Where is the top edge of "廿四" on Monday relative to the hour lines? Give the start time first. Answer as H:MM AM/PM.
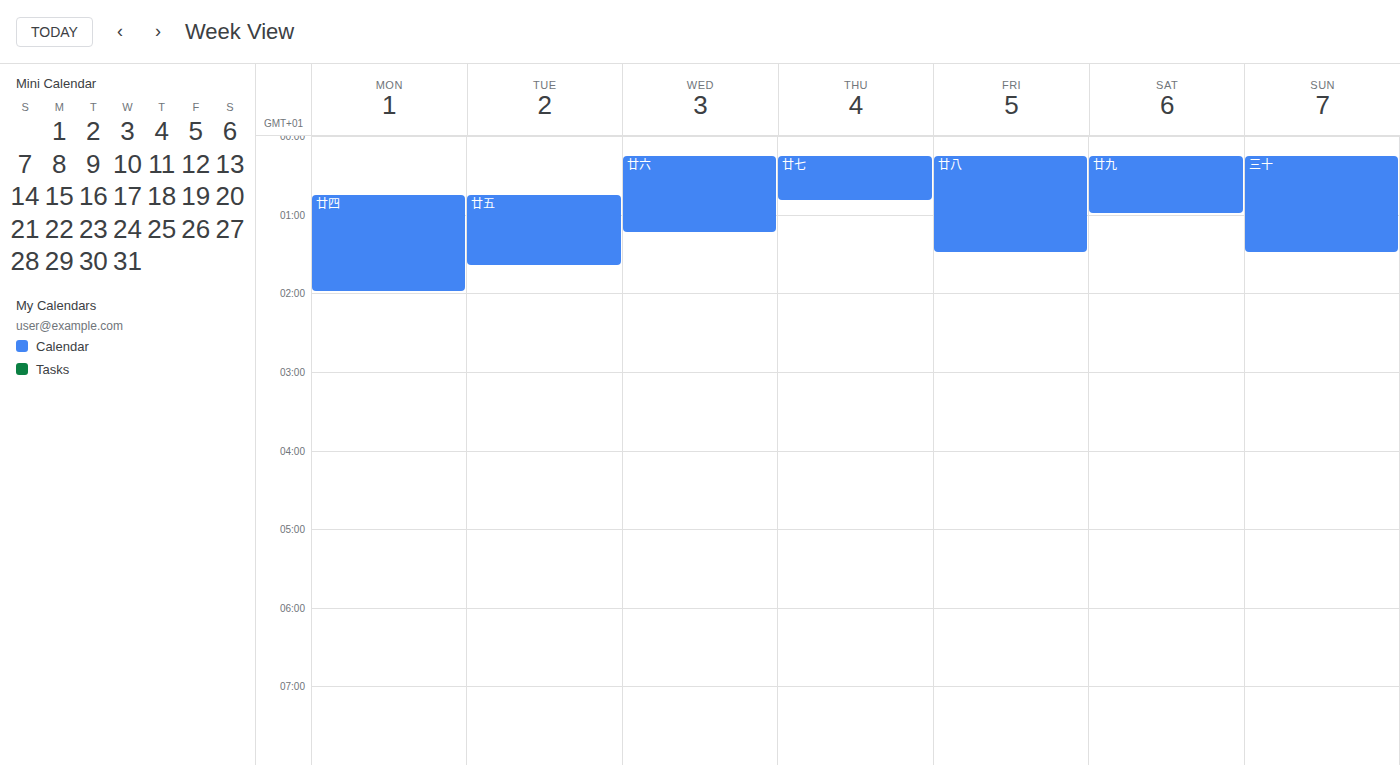
12:45 AM -- neither: three quarters of the way from the 12 AM line to the 1 AM line.